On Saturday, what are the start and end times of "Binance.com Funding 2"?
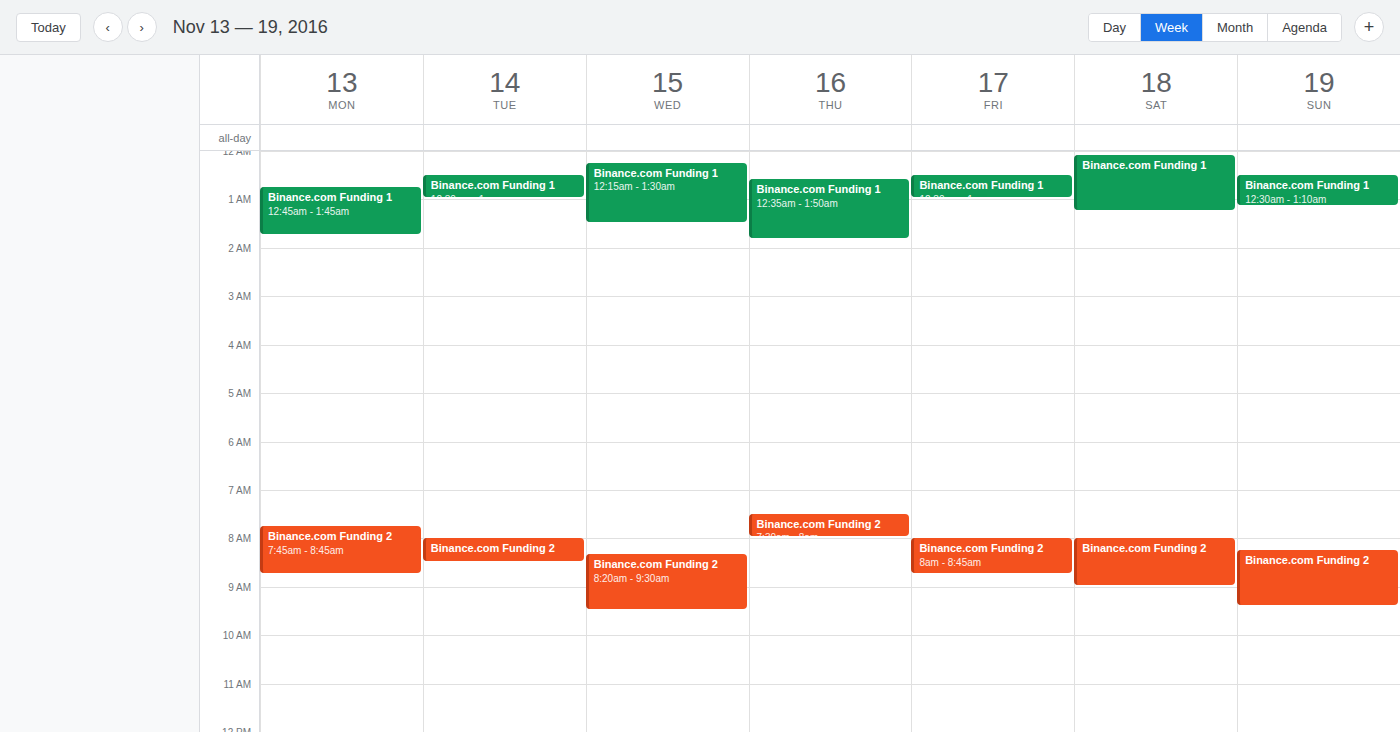
8:00 AM to 9:00 AM